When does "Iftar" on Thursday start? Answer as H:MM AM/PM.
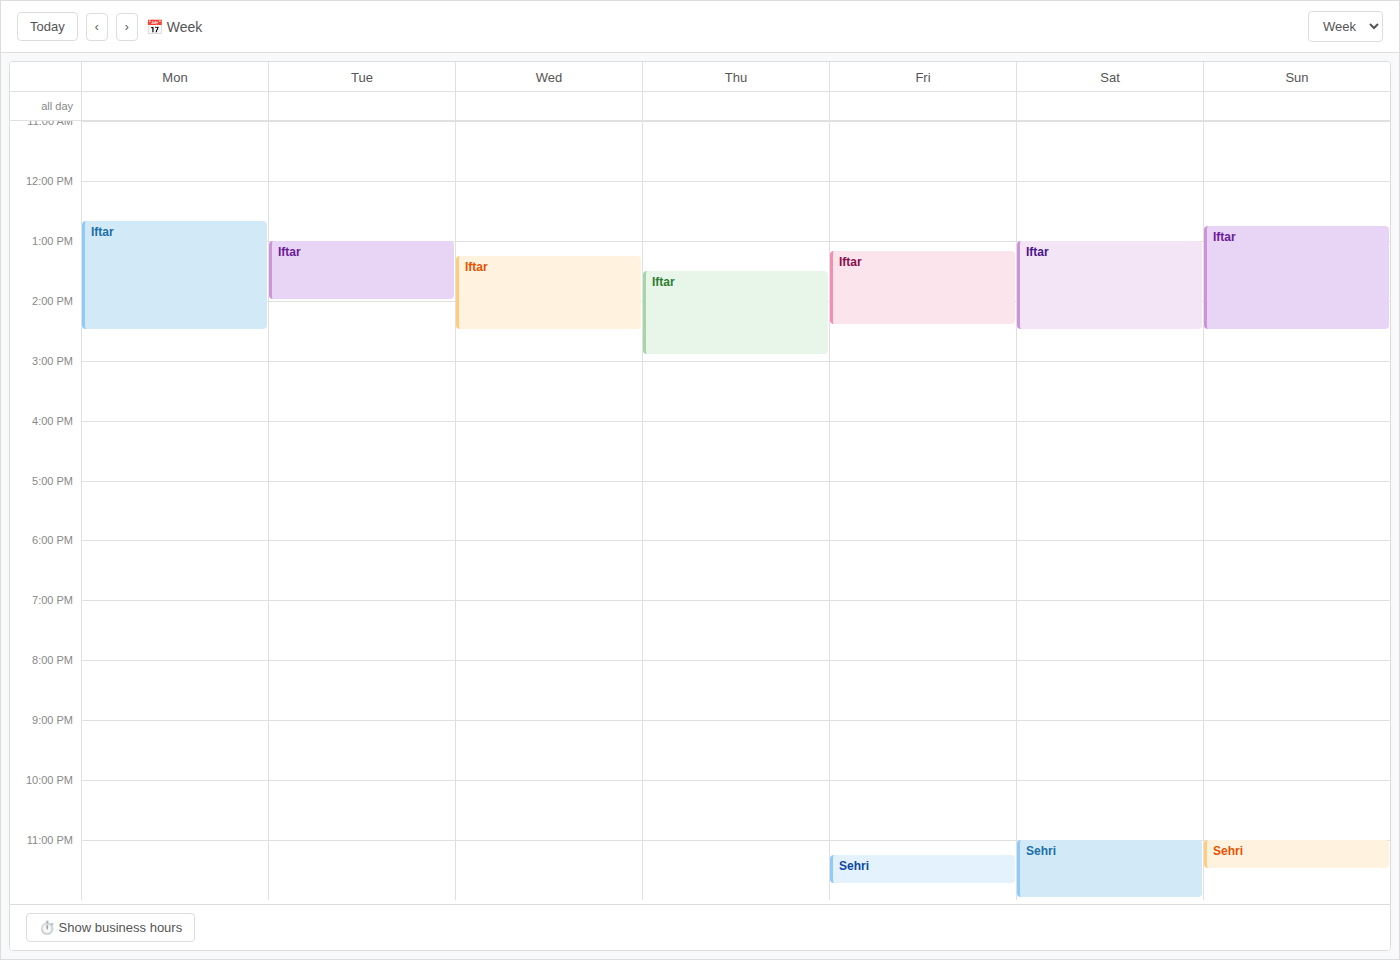
1:30 PM